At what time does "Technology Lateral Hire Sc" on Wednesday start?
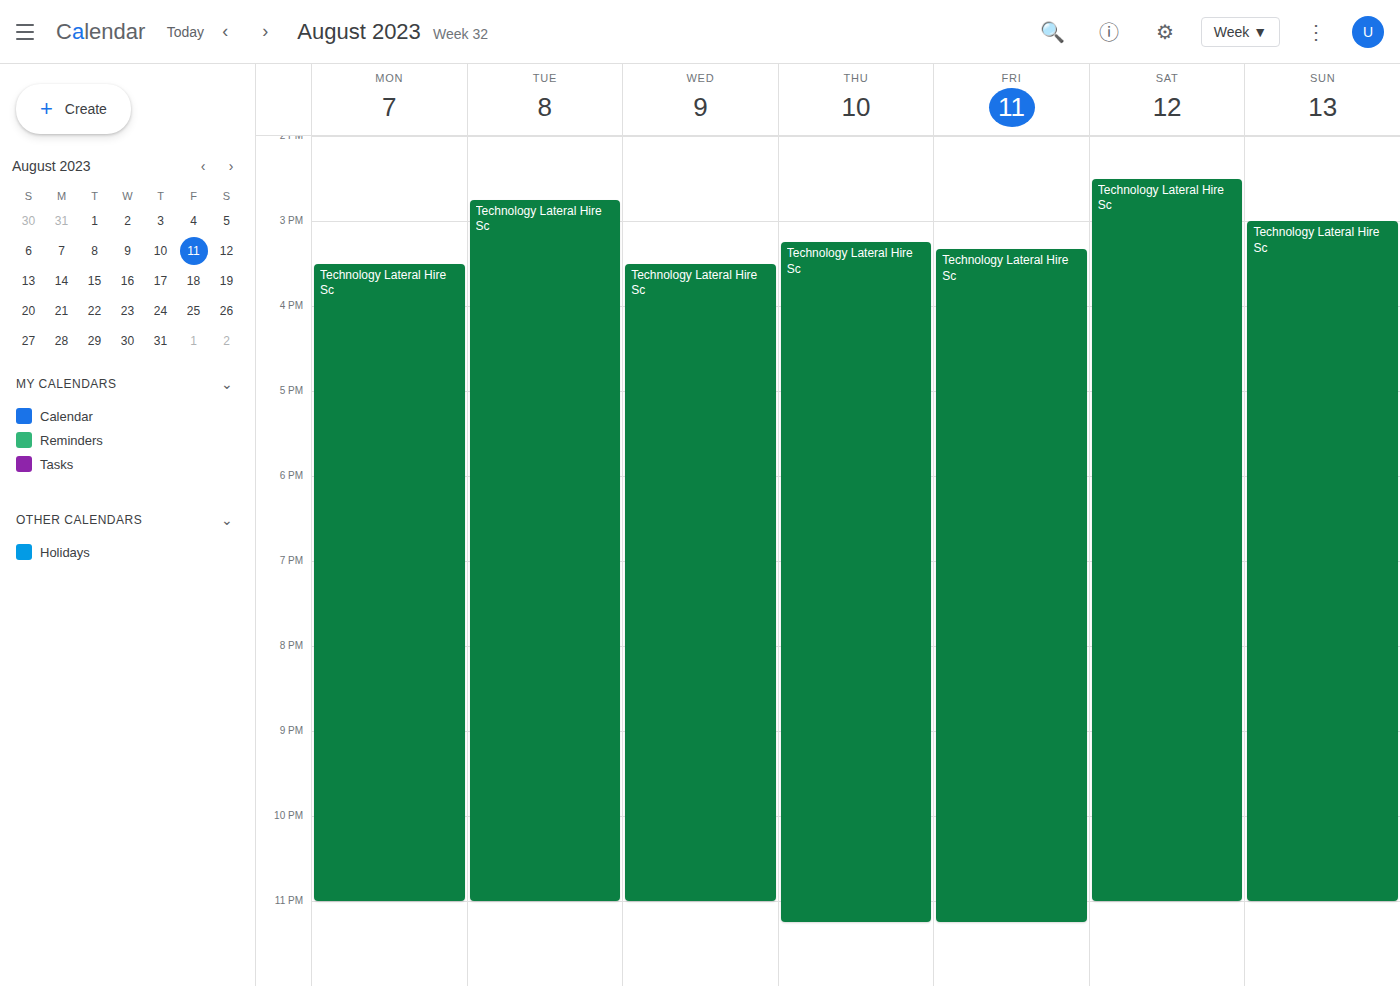
3:30 PM